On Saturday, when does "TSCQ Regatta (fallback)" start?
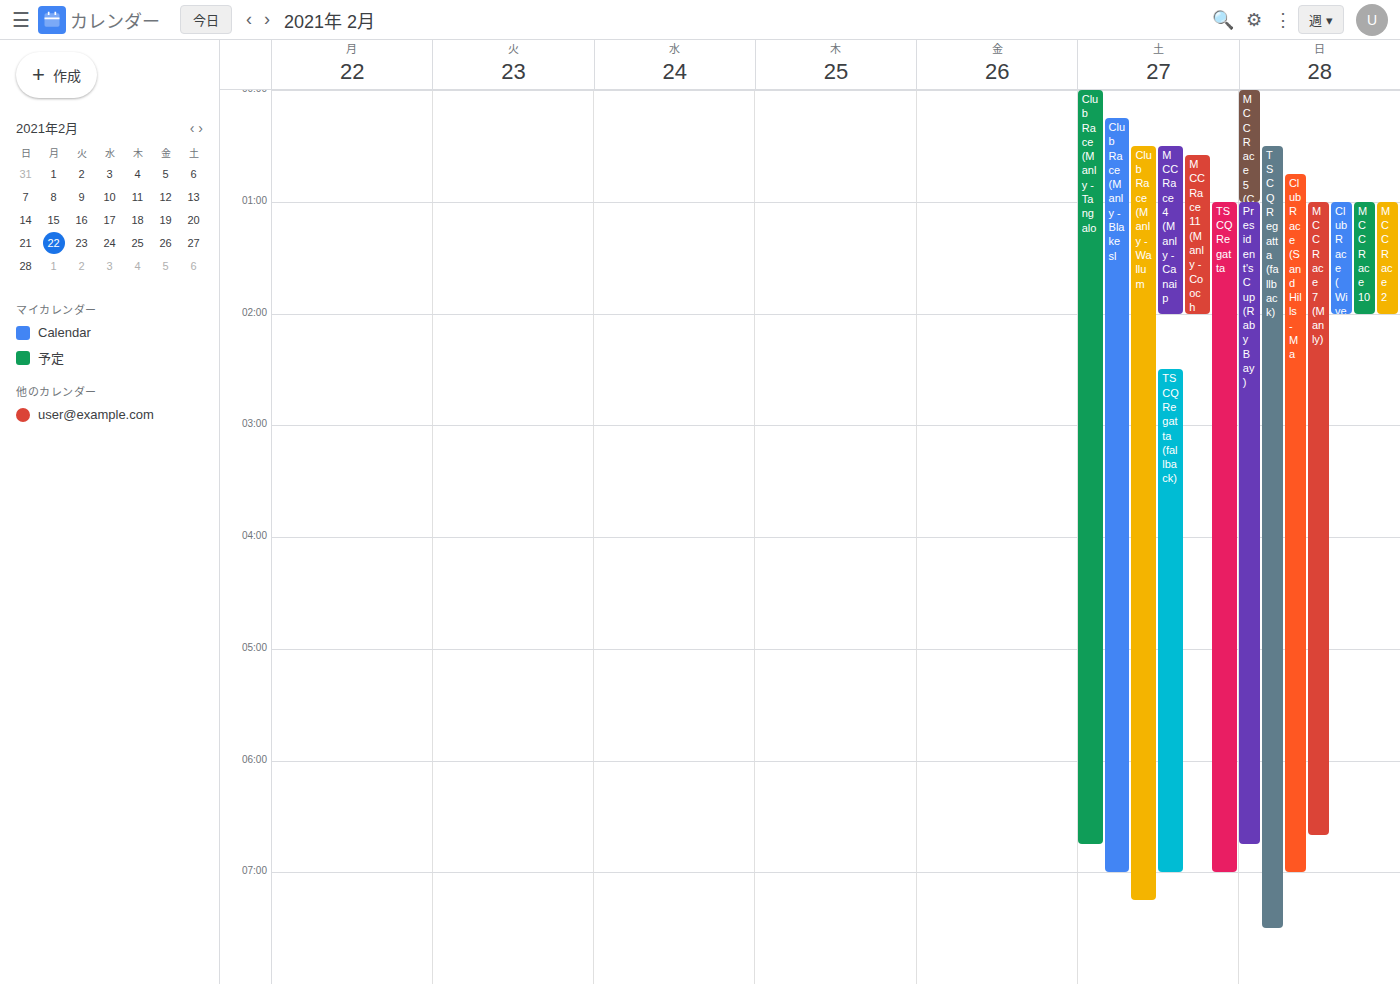
2:30 AM